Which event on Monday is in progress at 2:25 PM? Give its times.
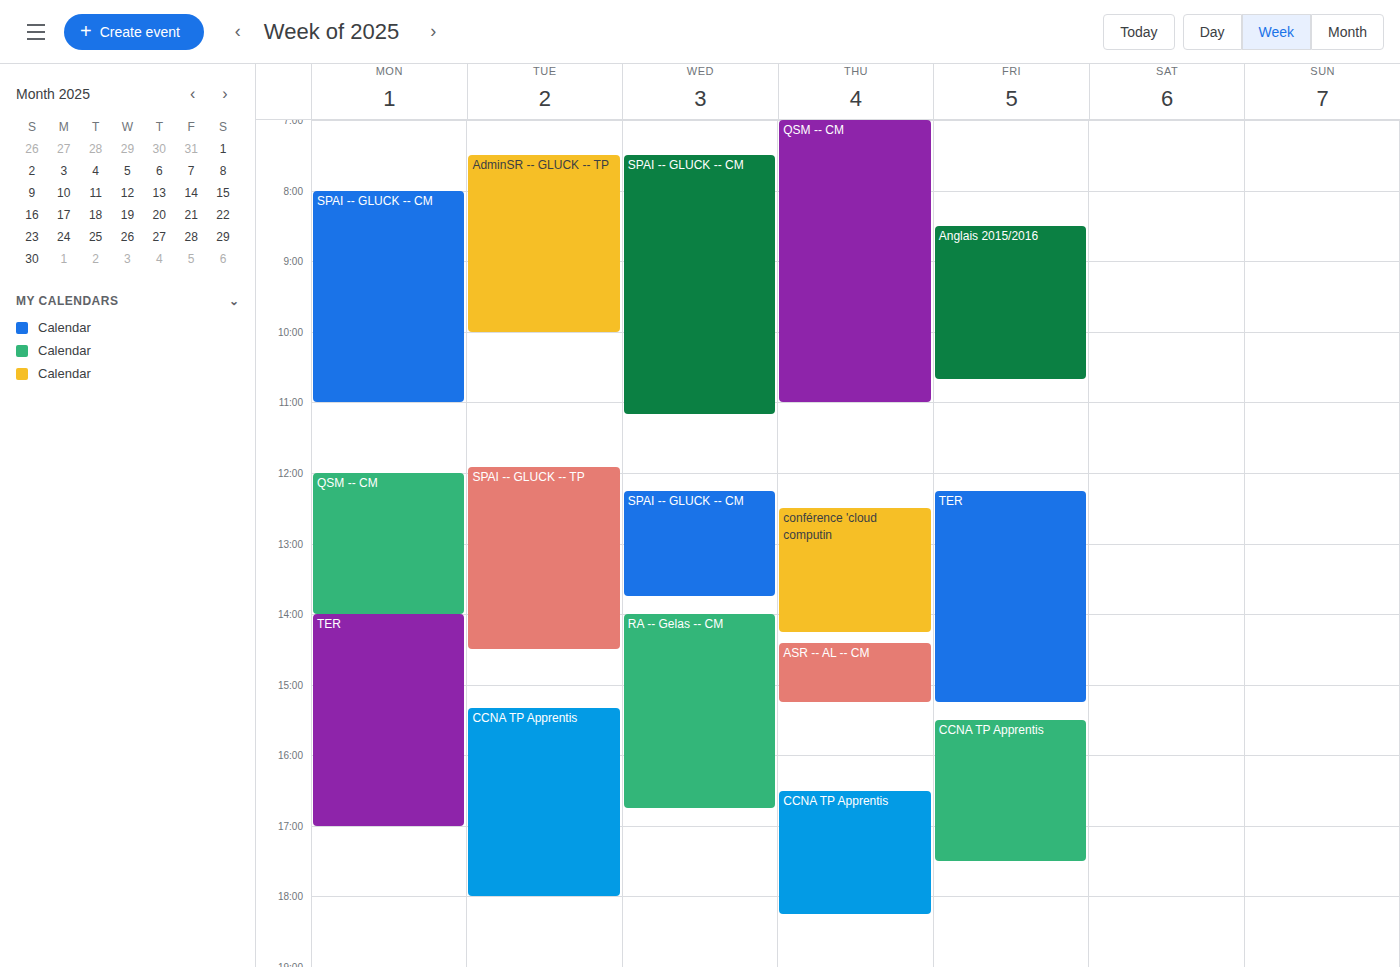
"TER", 2:00 PM to 5:00 PM